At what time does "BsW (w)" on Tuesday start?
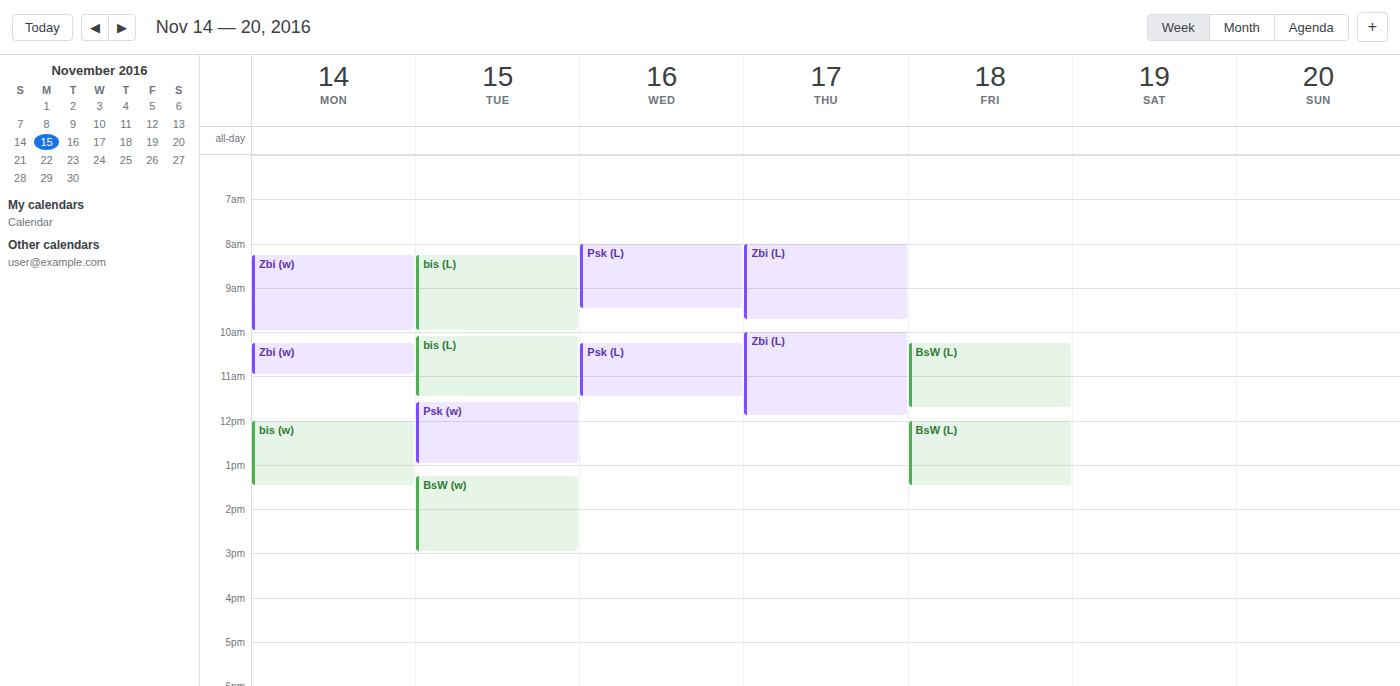
1:15 PM